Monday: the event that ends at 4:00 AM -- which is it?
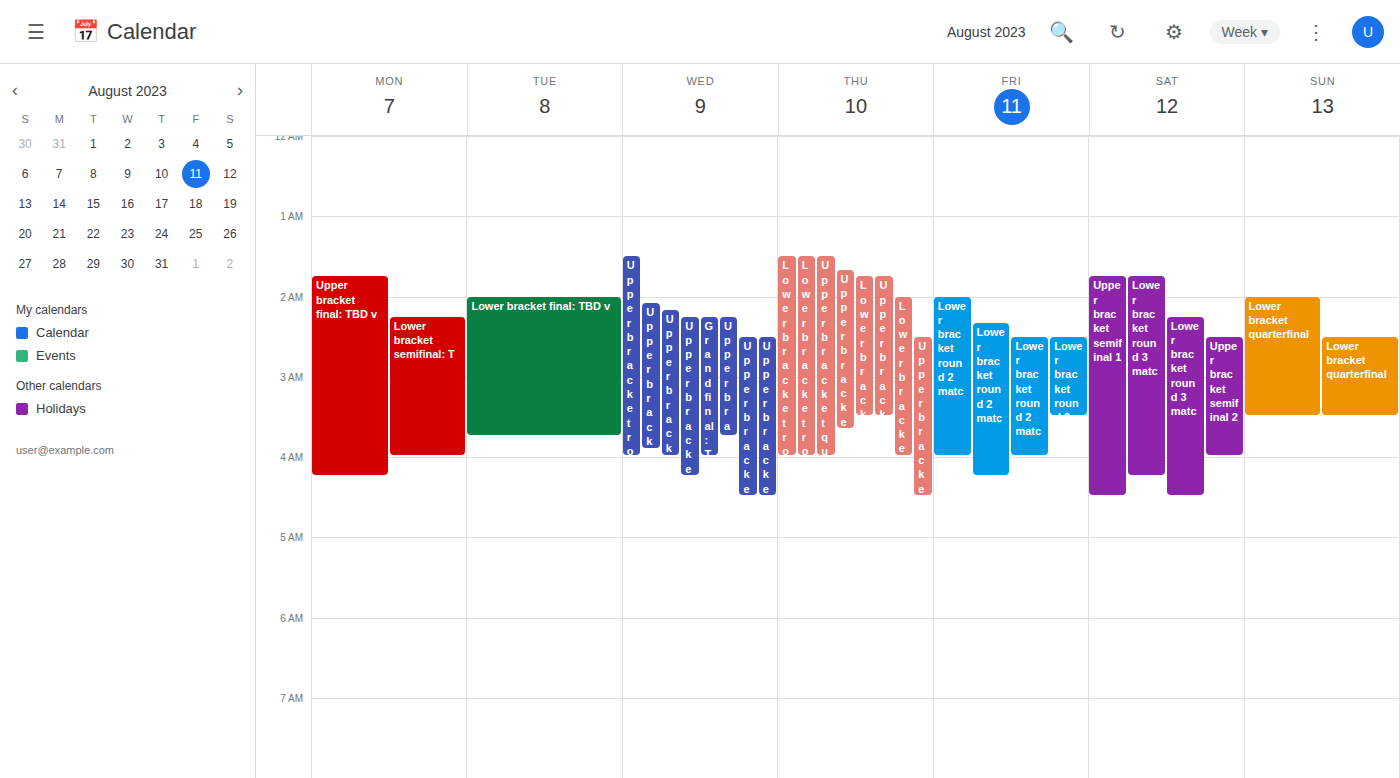
"Lower bracket semifinal: T"